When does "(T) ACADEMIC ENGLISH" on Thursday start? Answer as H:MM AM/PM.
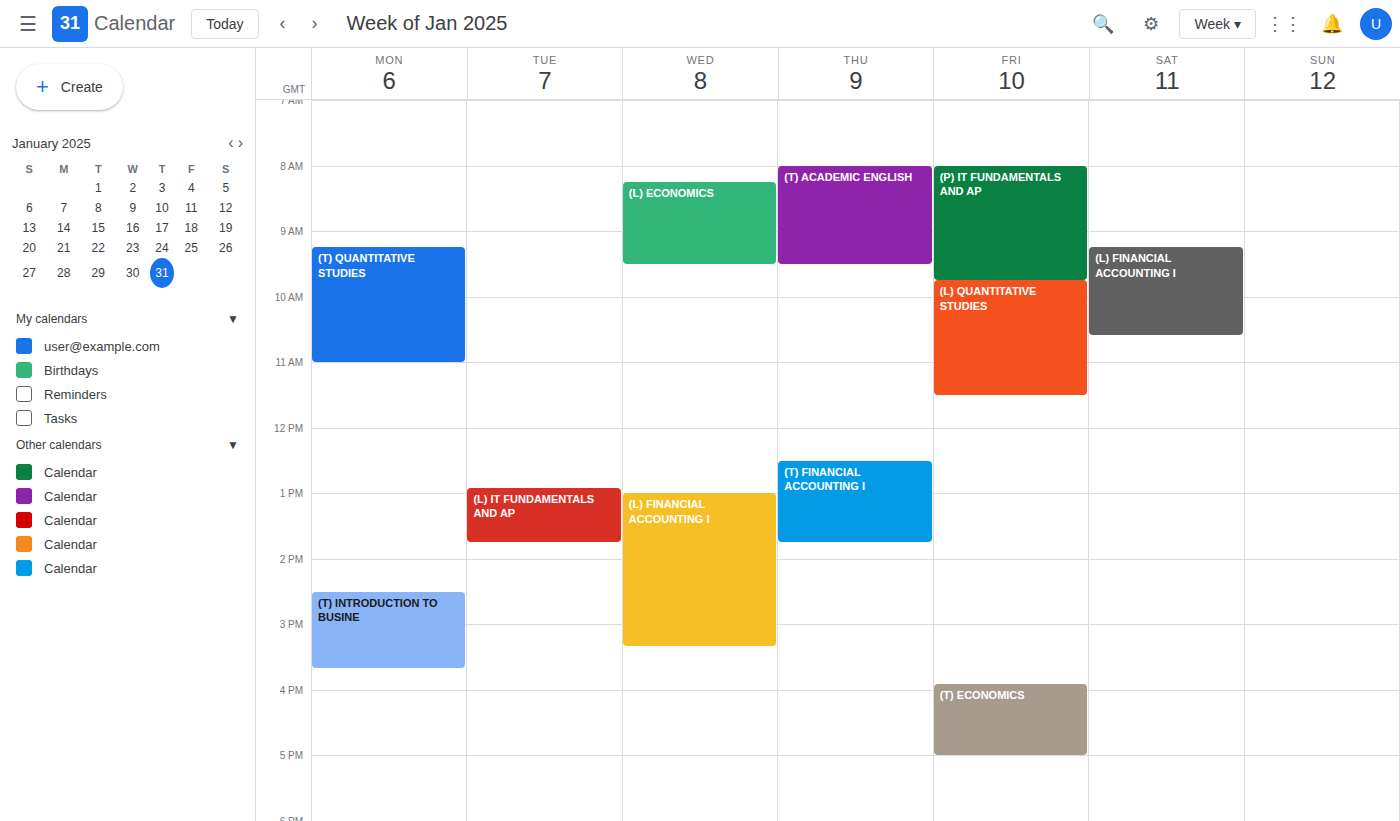
8:00 AM